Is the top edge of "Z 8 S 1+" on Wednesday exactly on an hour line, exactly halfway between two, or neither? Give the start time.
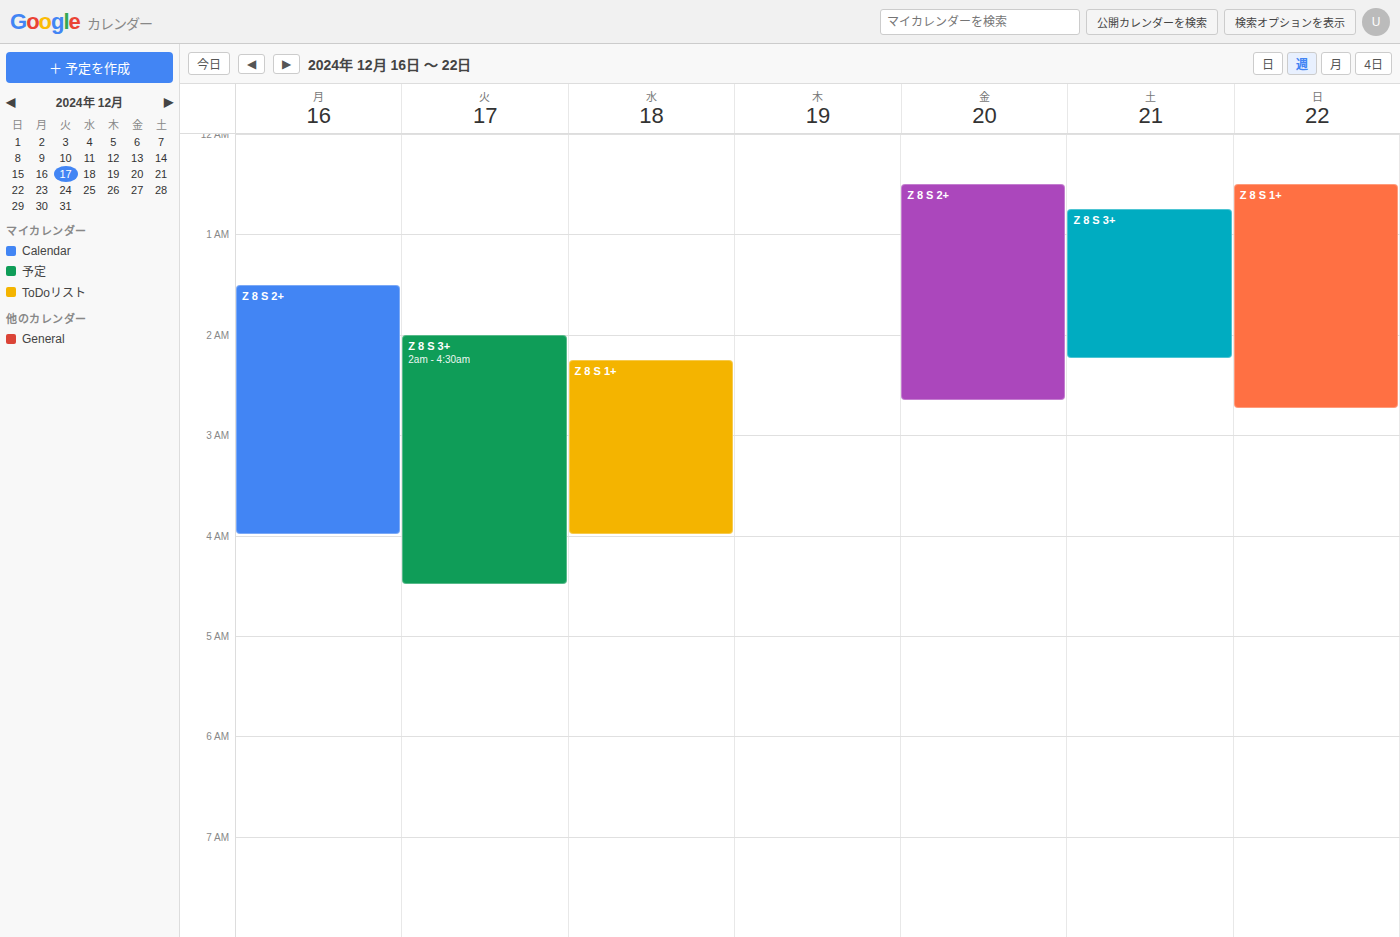
02:15 -- neither: a quarter of the way from the 02:00 line to the 03:00 line.